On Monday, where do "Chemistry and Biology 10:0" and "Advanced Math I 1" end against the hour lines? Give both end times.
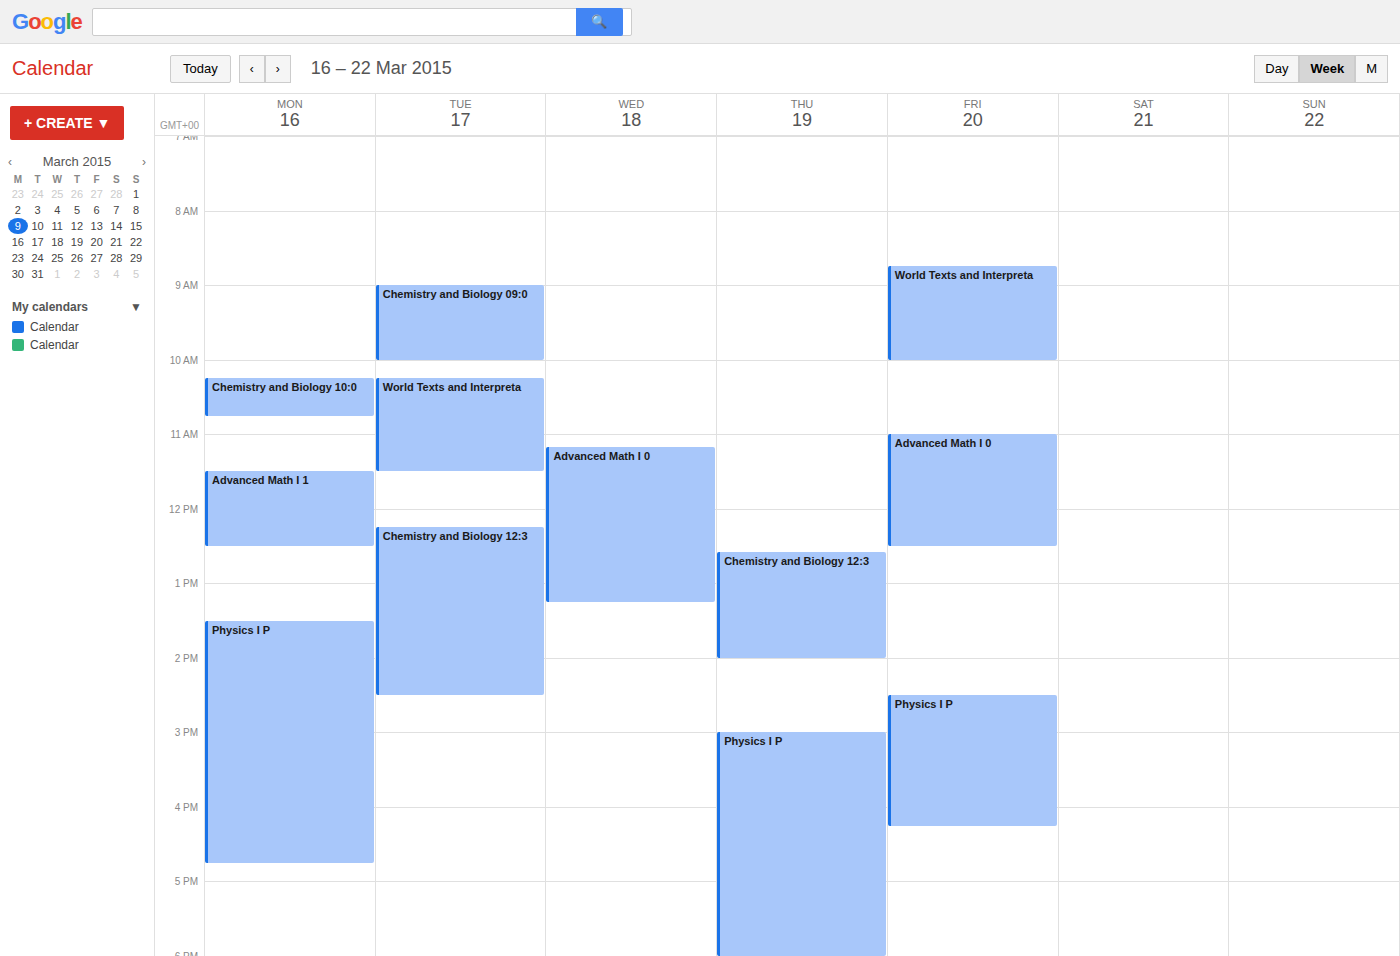
"Chemistry and Biology 10:0": 10:45 AM, neither: three quarters of the way from the 10 AM line to the 11 AM line. "Advanced Math I 1": 12:30 PM, halfway between the 12 PM and 1 PM lines.